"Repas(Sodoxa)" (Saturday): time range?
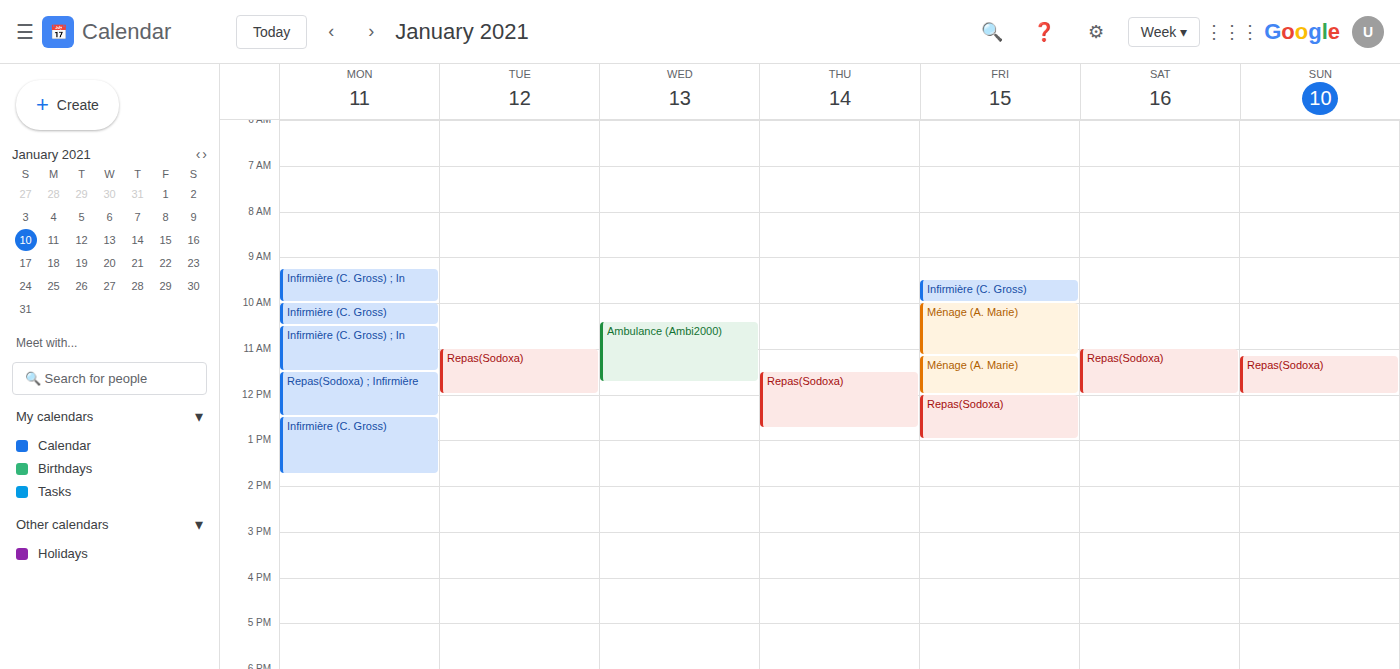
11:00 to 12:00